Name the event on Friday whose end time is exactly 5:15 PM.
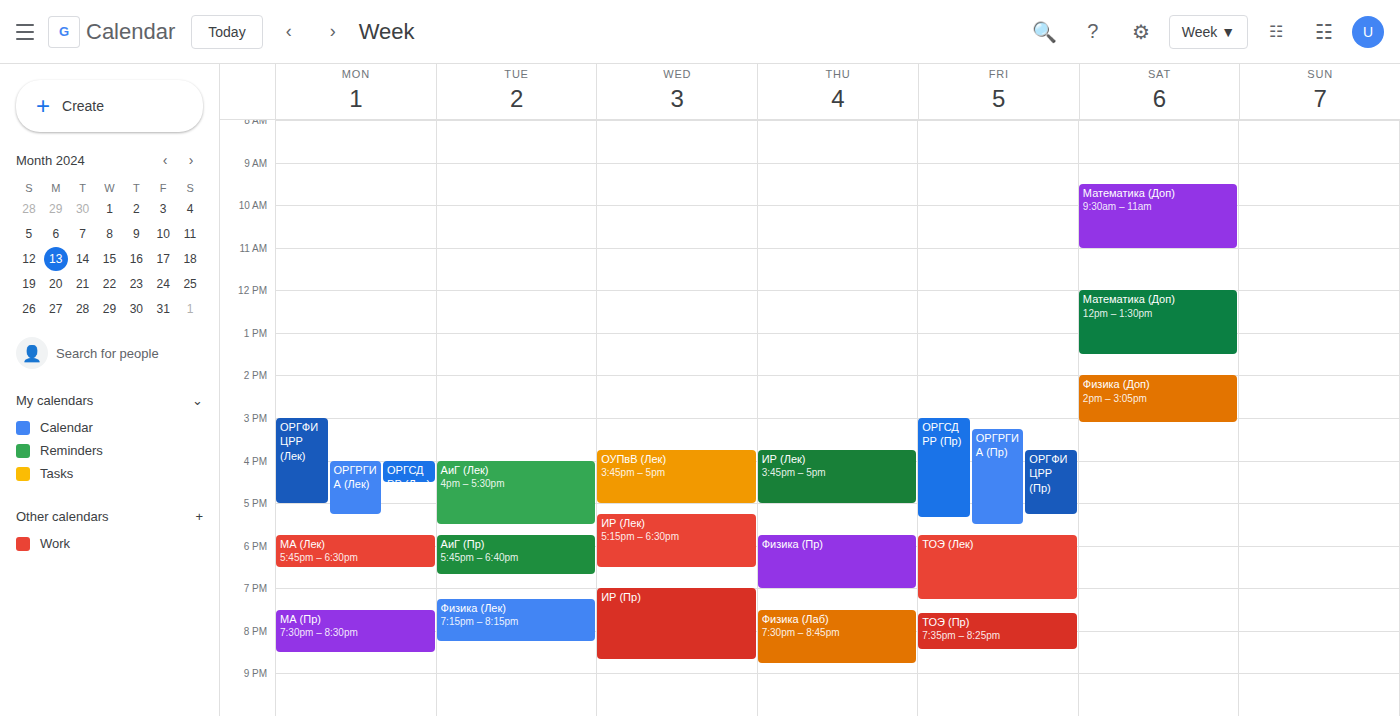
"ОРГФИЦРР (Пр)"